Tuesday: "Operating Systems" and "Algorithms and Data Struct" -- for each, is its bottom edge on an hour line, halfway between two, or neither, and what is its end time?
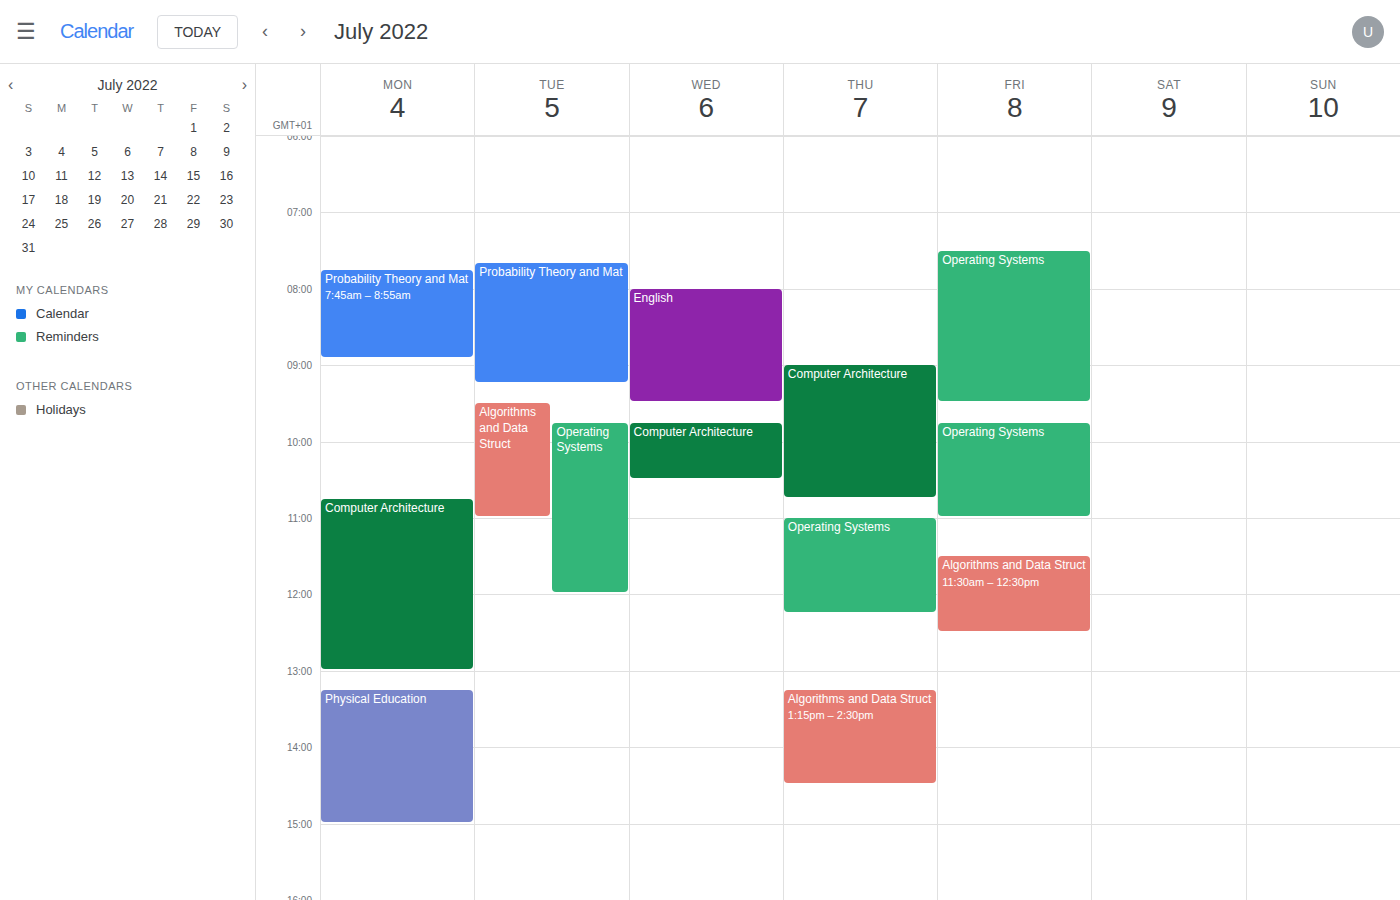
"Operating Systems": 12:00 PM, exactly on the 12 PM line. "Algorithms and Data Struct": 11:00 AM, exactly on the 11 AM line.